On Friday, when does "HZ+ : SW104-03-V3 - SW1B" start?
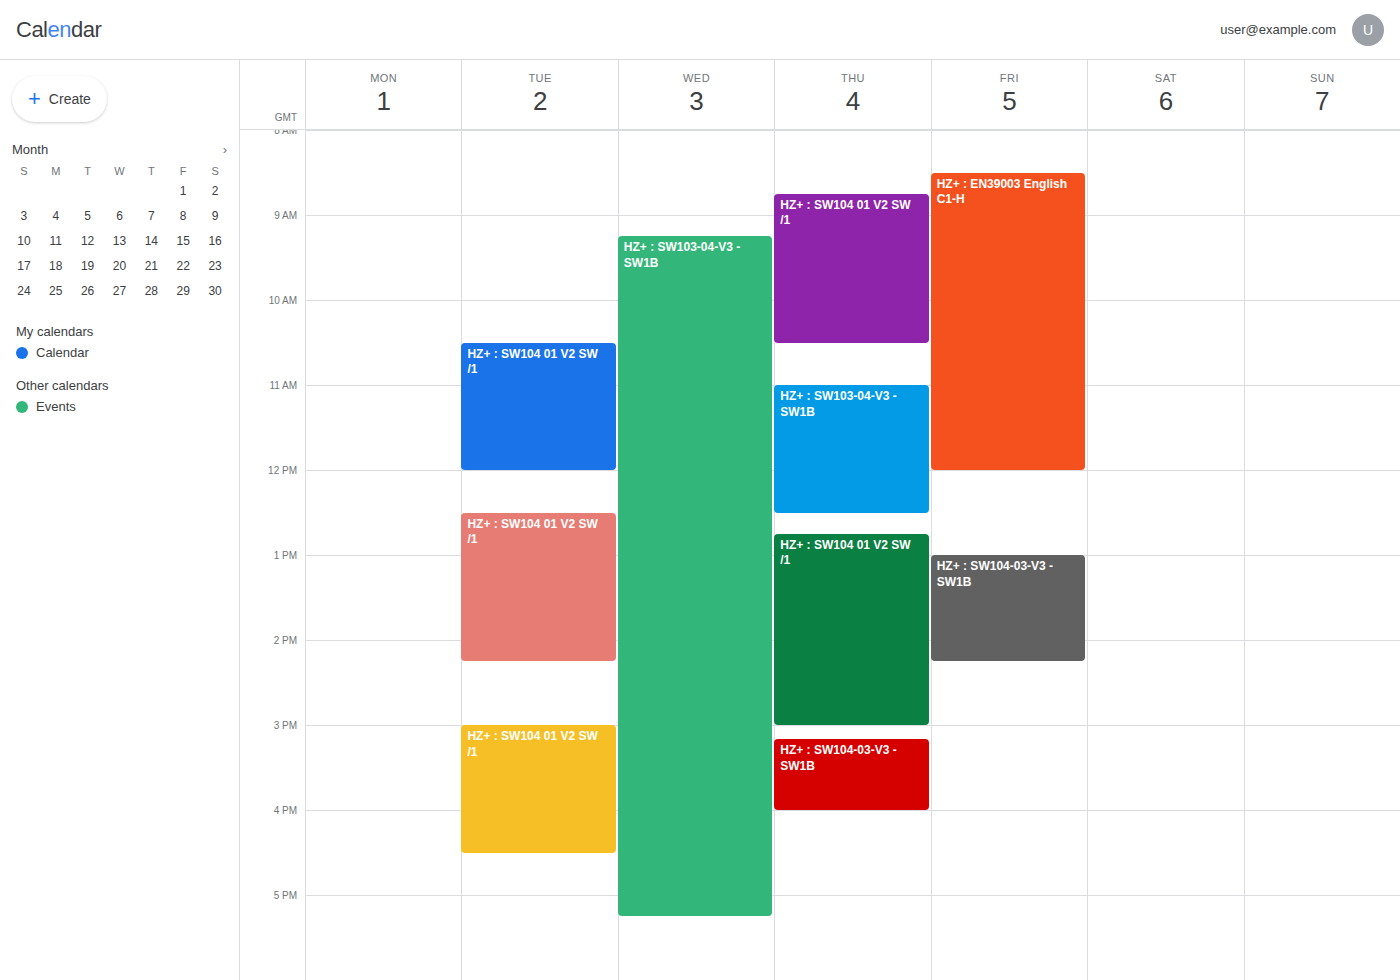
1:00 PM